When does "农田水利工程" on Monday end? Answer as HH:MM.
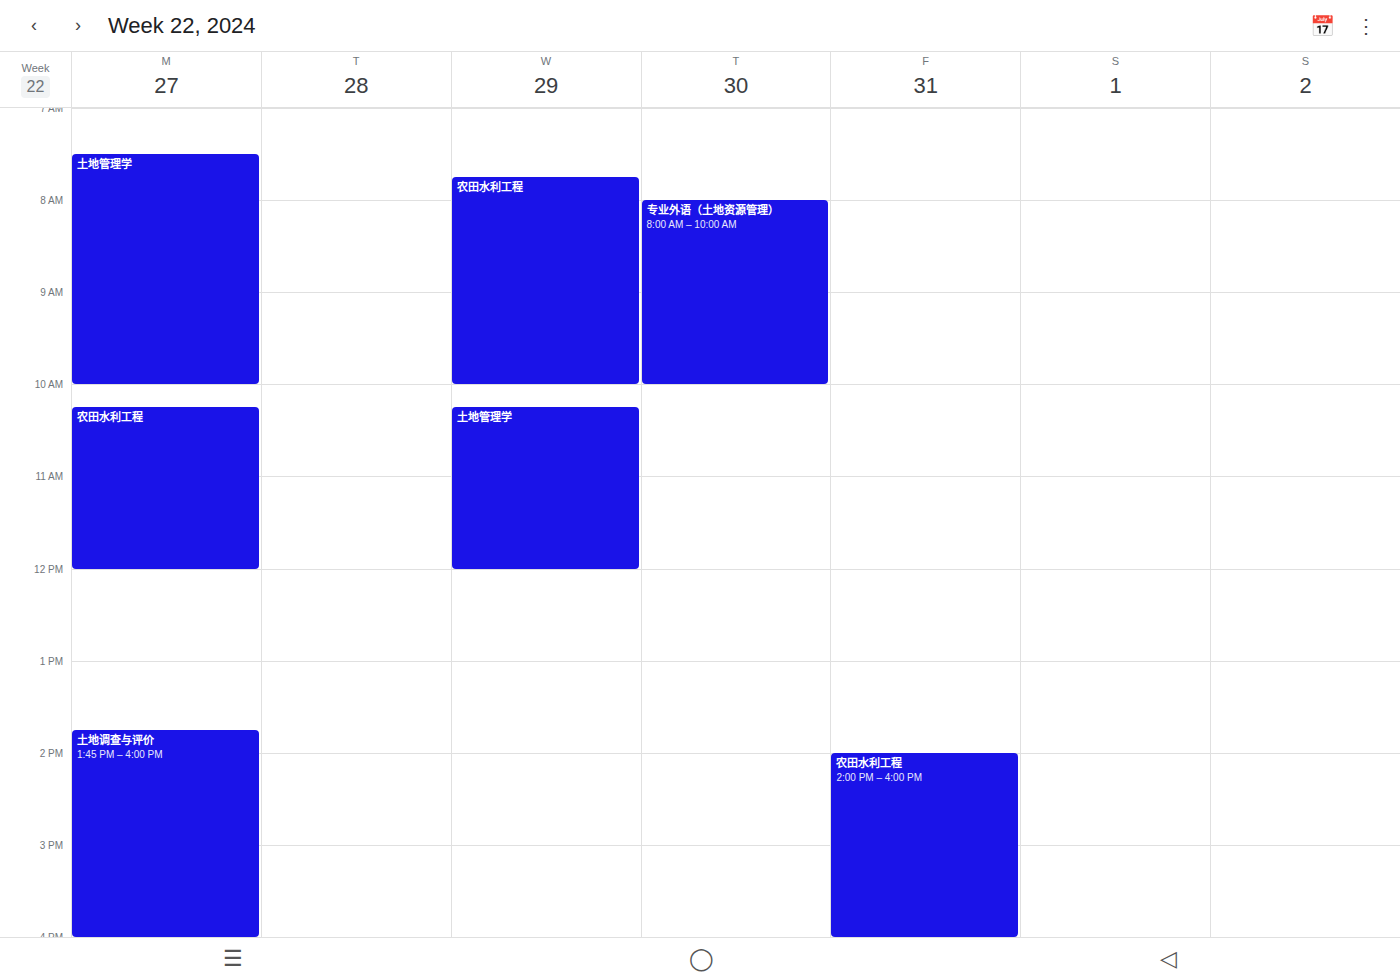
12:00